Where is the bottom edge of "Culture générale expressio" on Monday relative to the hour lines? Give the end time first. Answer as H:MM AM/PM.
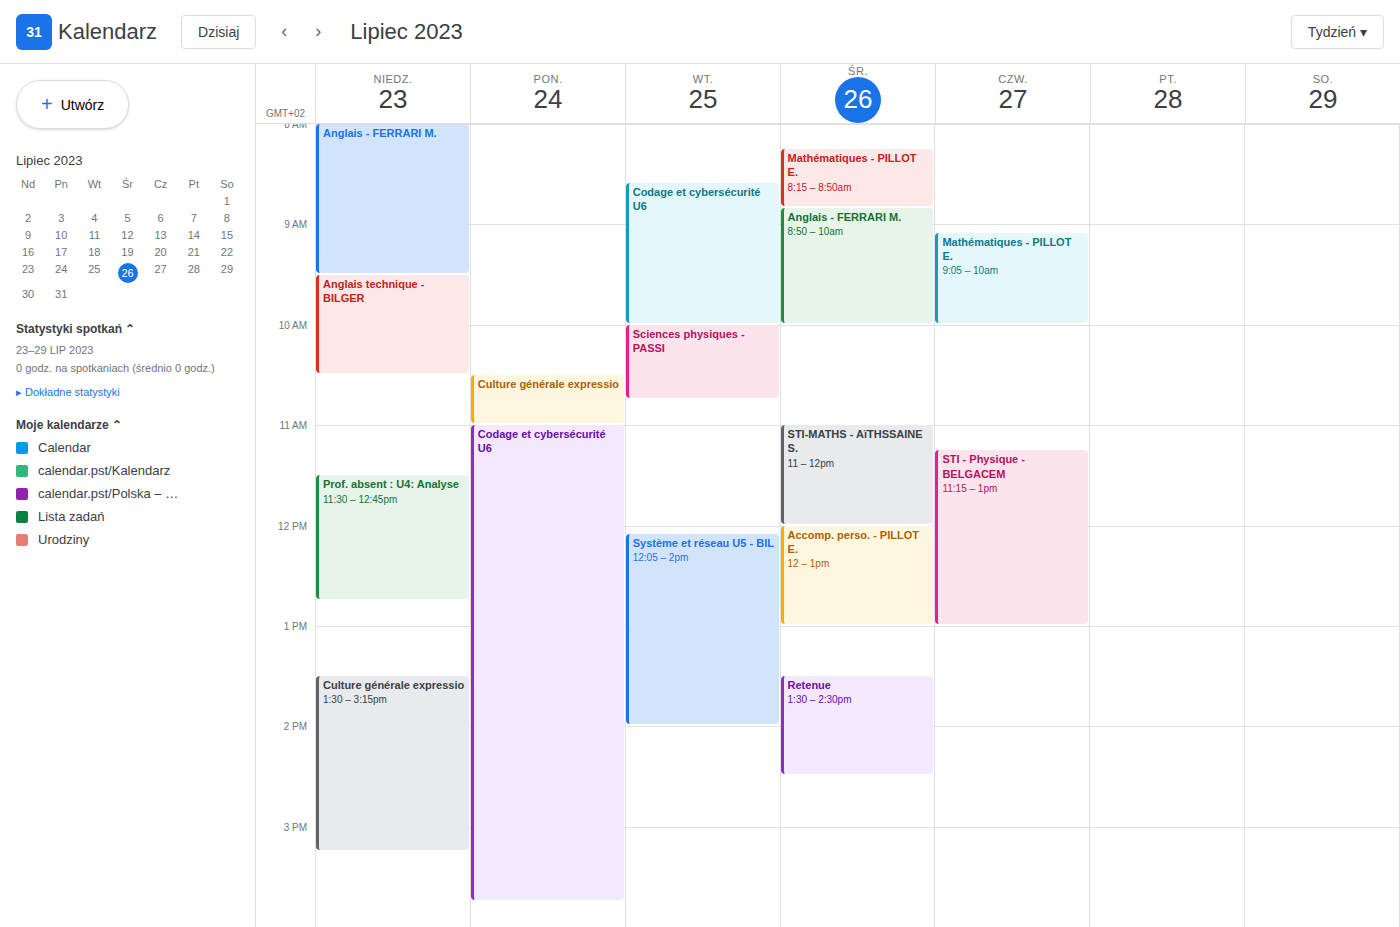
11:00 AM -- exactly on the 11 AM line.